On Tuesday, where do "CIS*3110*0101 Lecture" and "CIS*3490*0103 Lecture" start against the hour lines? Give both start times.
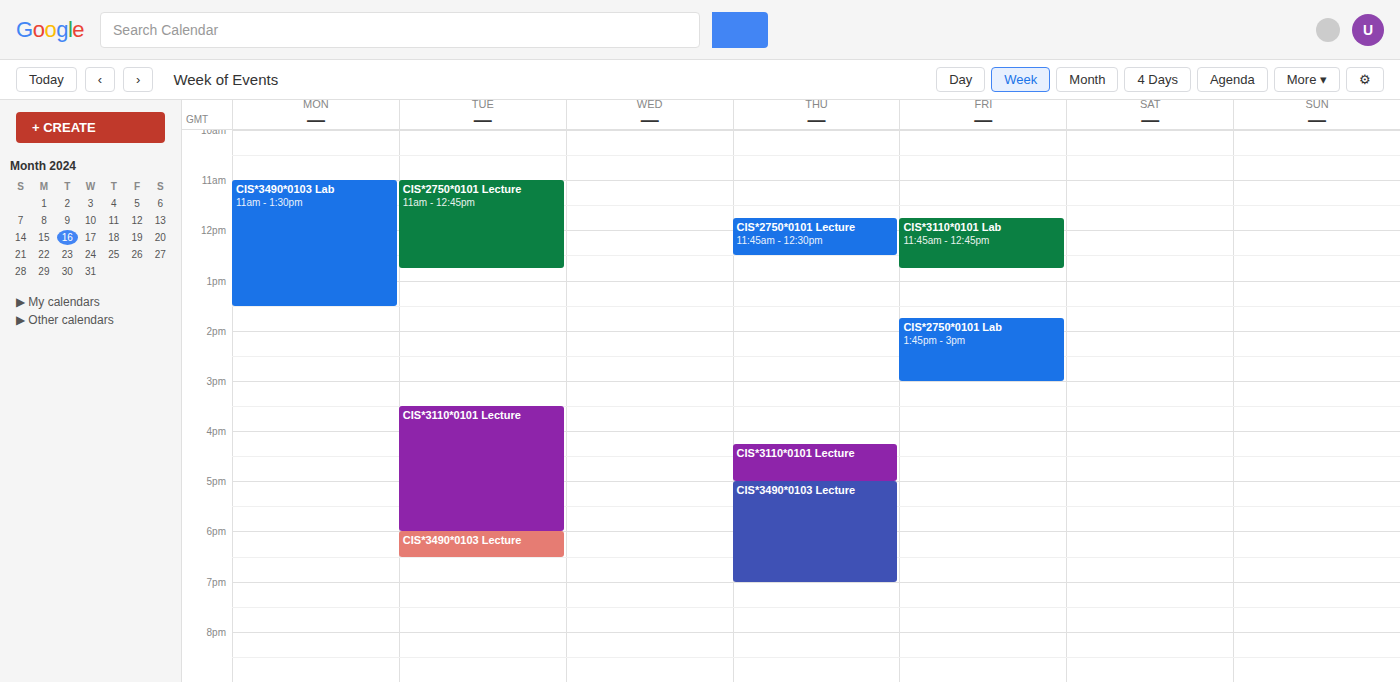
"CIS*3110*0101 Lecture": 3:30 PM, halfway between the 3 PM and 4 PM lines. "CIS*3490*0103 Lecture": 6:00 PM, exactly on the 6 PM line.